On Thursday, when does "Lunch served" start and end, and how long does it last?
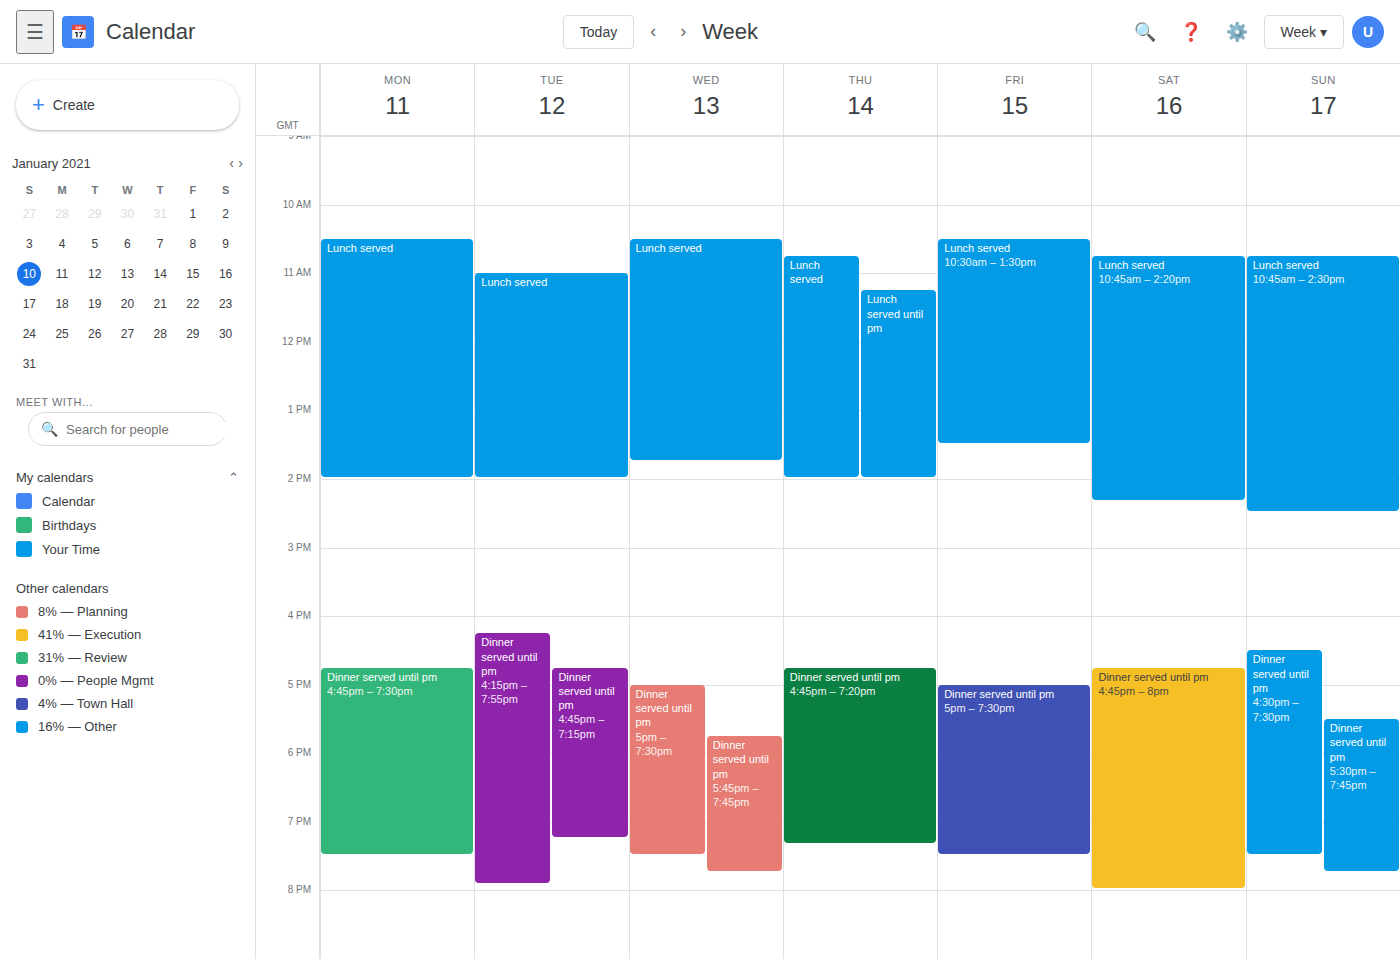
10:45 AM to 2:00 PM, 3 hours 15 minutes